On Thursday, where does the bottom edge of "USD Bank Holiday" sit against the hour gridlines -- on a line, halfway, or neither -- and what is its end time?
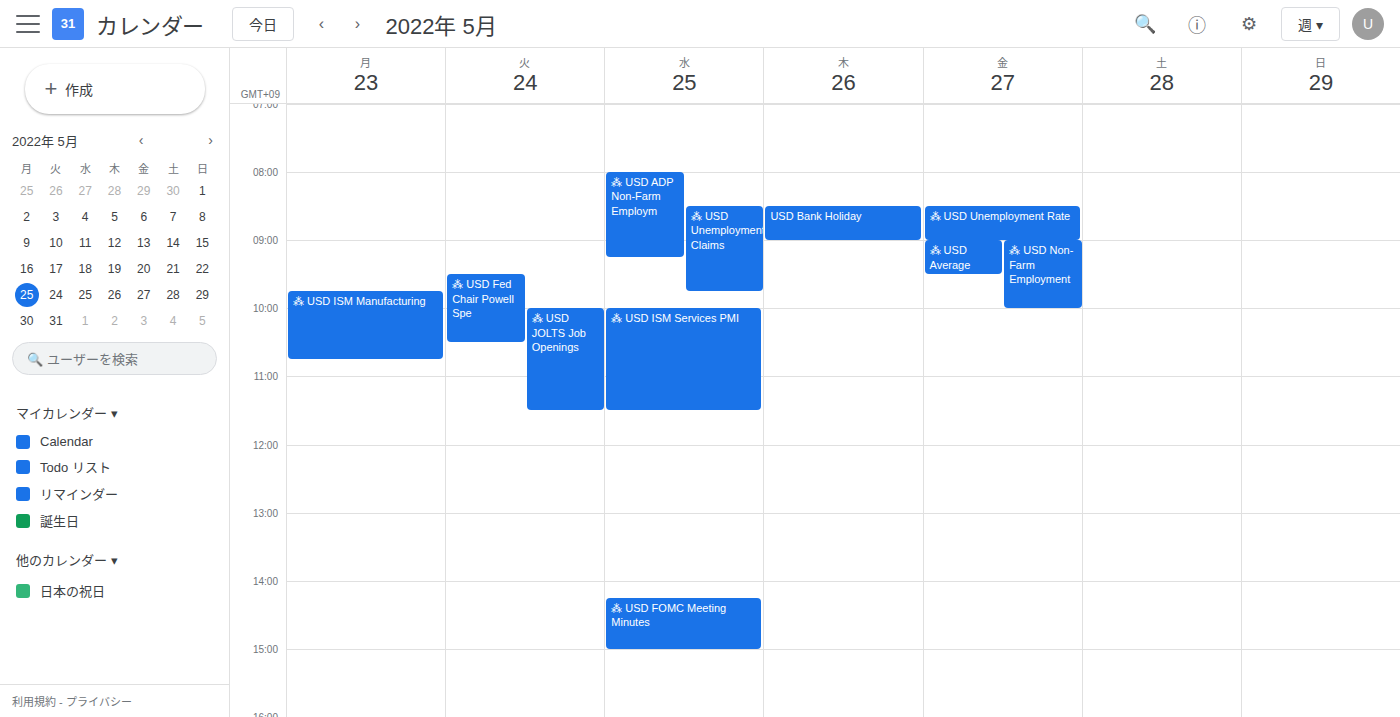
09:00 -- exactly on the 09:00 line.